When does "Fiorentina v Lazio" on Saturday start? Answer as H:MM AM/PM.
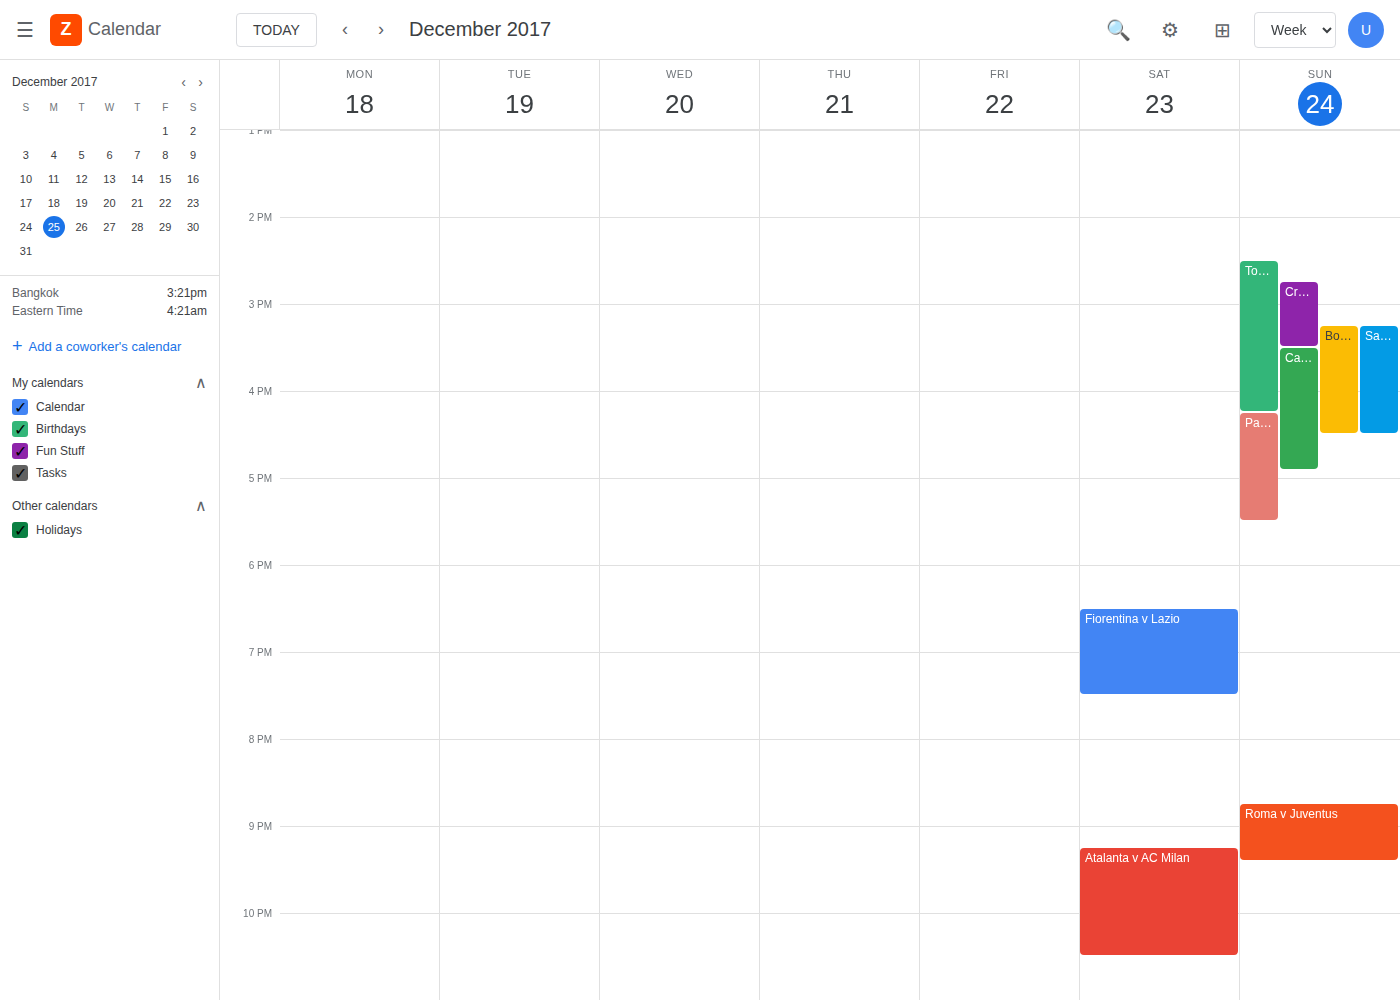
6:30 PM